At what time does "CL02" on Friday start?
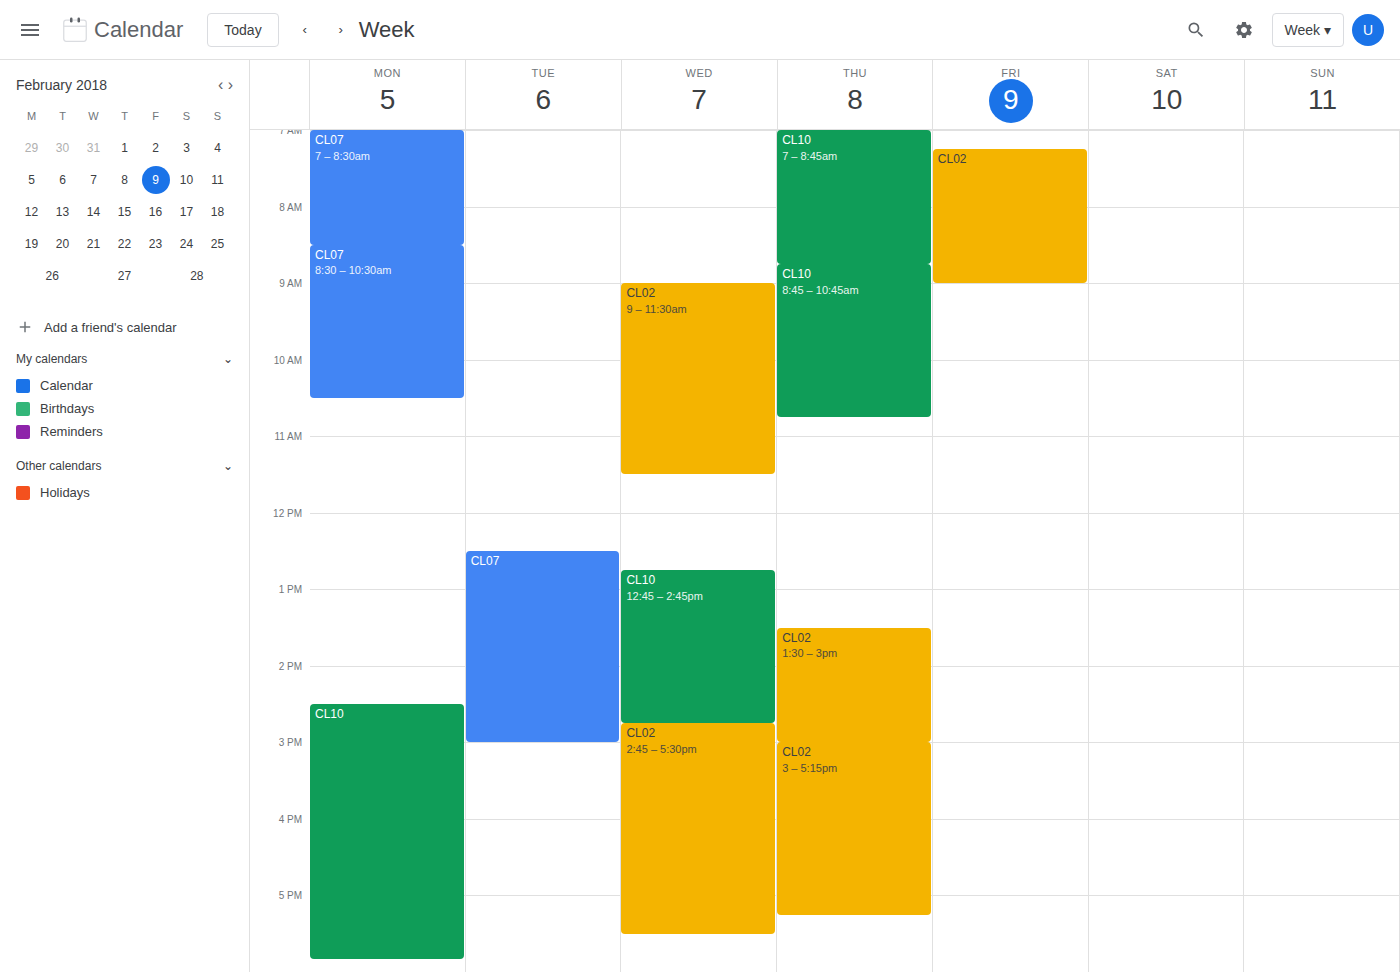
7:15 AM